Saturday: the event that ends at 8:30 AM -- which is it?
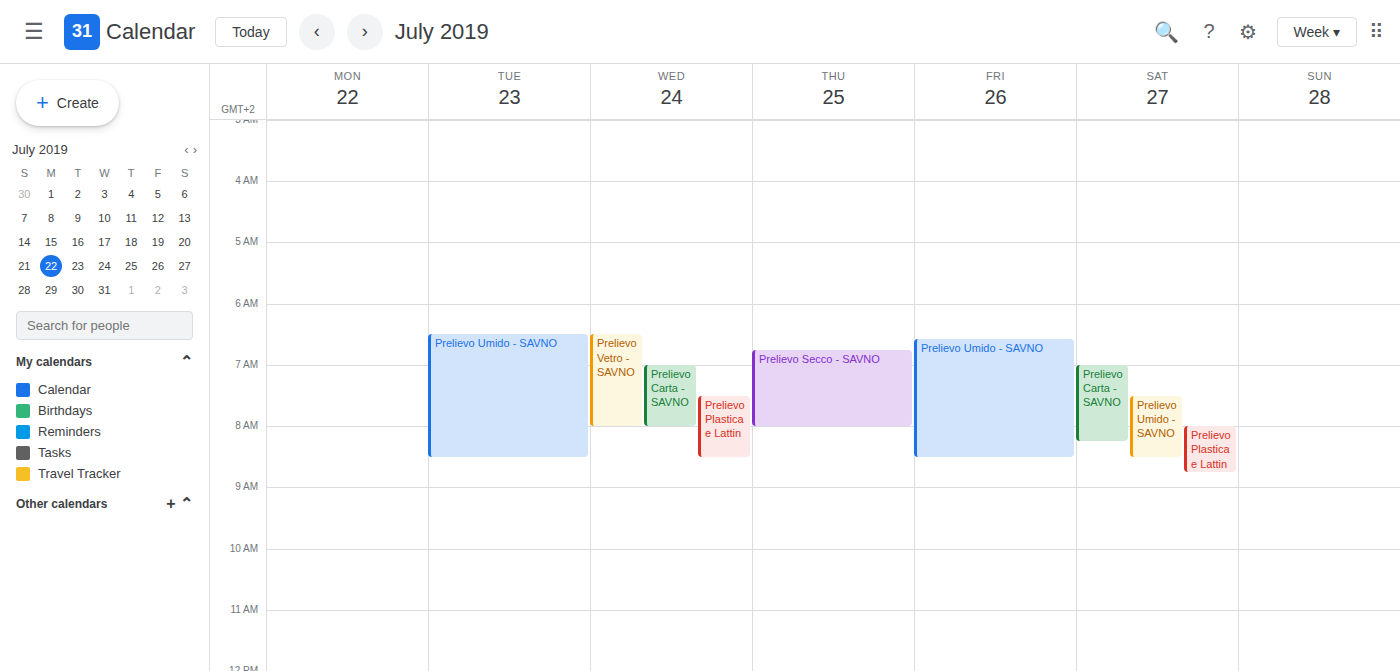
"Prelievo Umido - SAVNO"